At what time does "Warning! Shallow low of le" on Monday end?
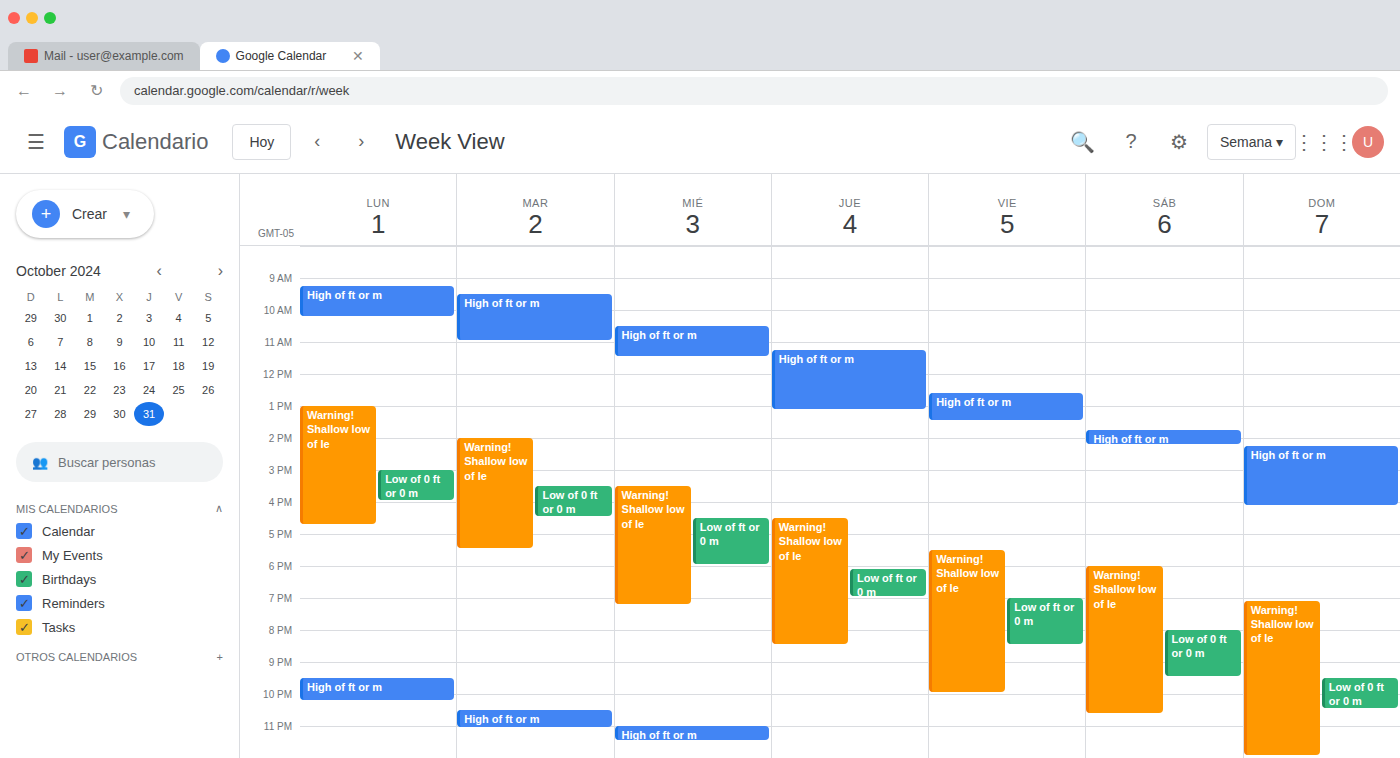
16:45